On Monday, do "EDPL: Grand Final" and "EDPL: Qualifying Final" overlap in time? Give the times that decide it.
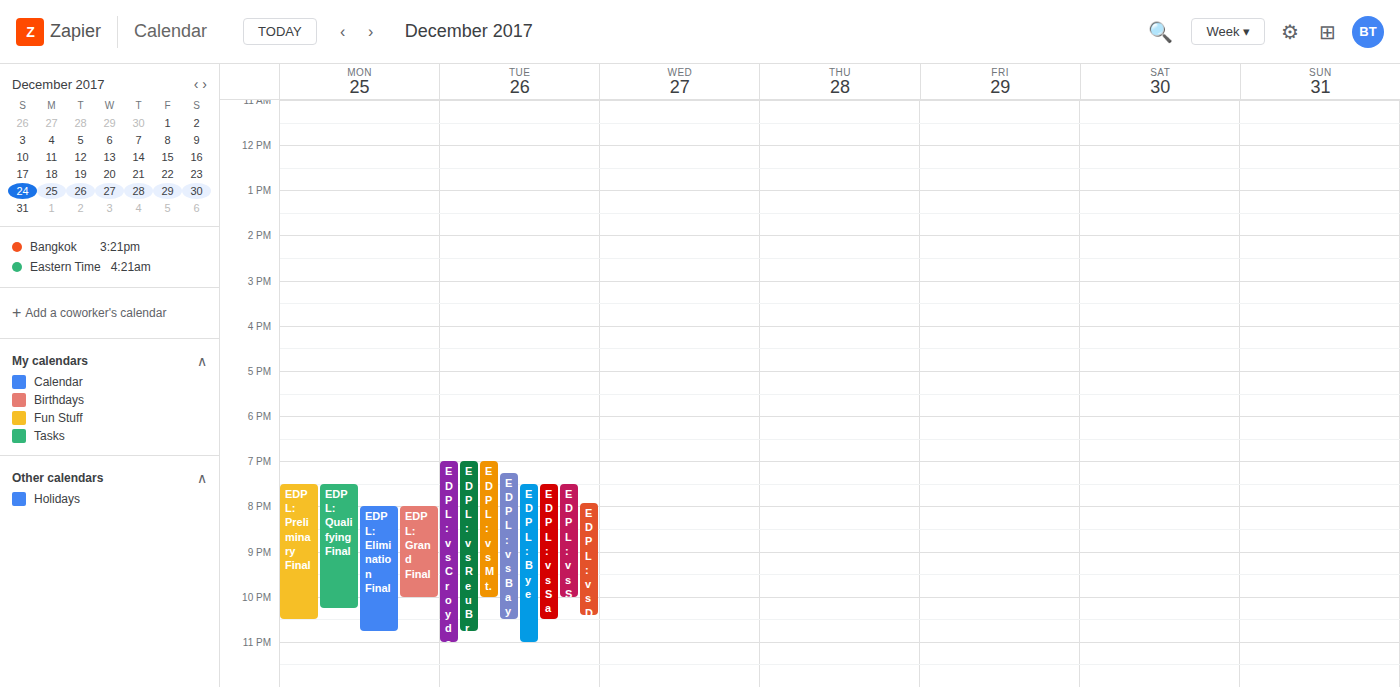
"EDPL: Grand Final" runs 8:00 PM to 10:00 PM, inside "EDPL: Qualifying Final" -- they overlap.